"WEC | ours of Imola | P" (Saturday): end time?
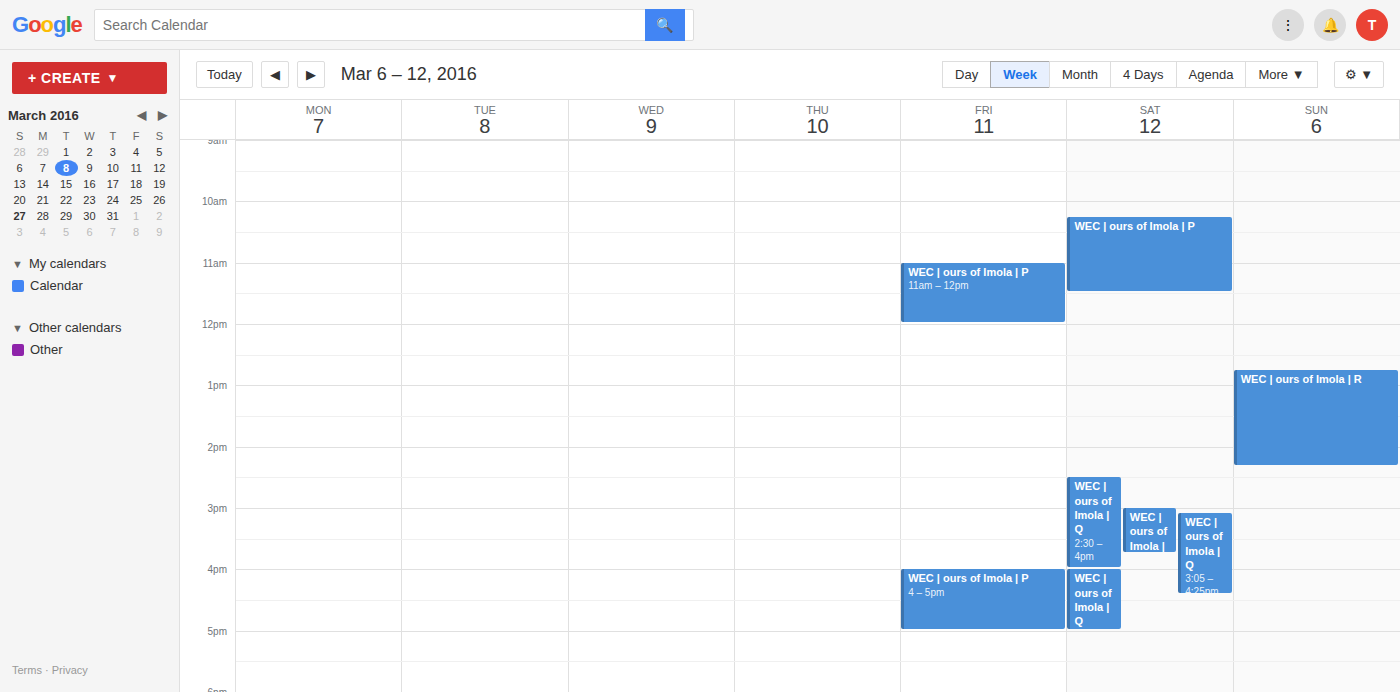
11:30